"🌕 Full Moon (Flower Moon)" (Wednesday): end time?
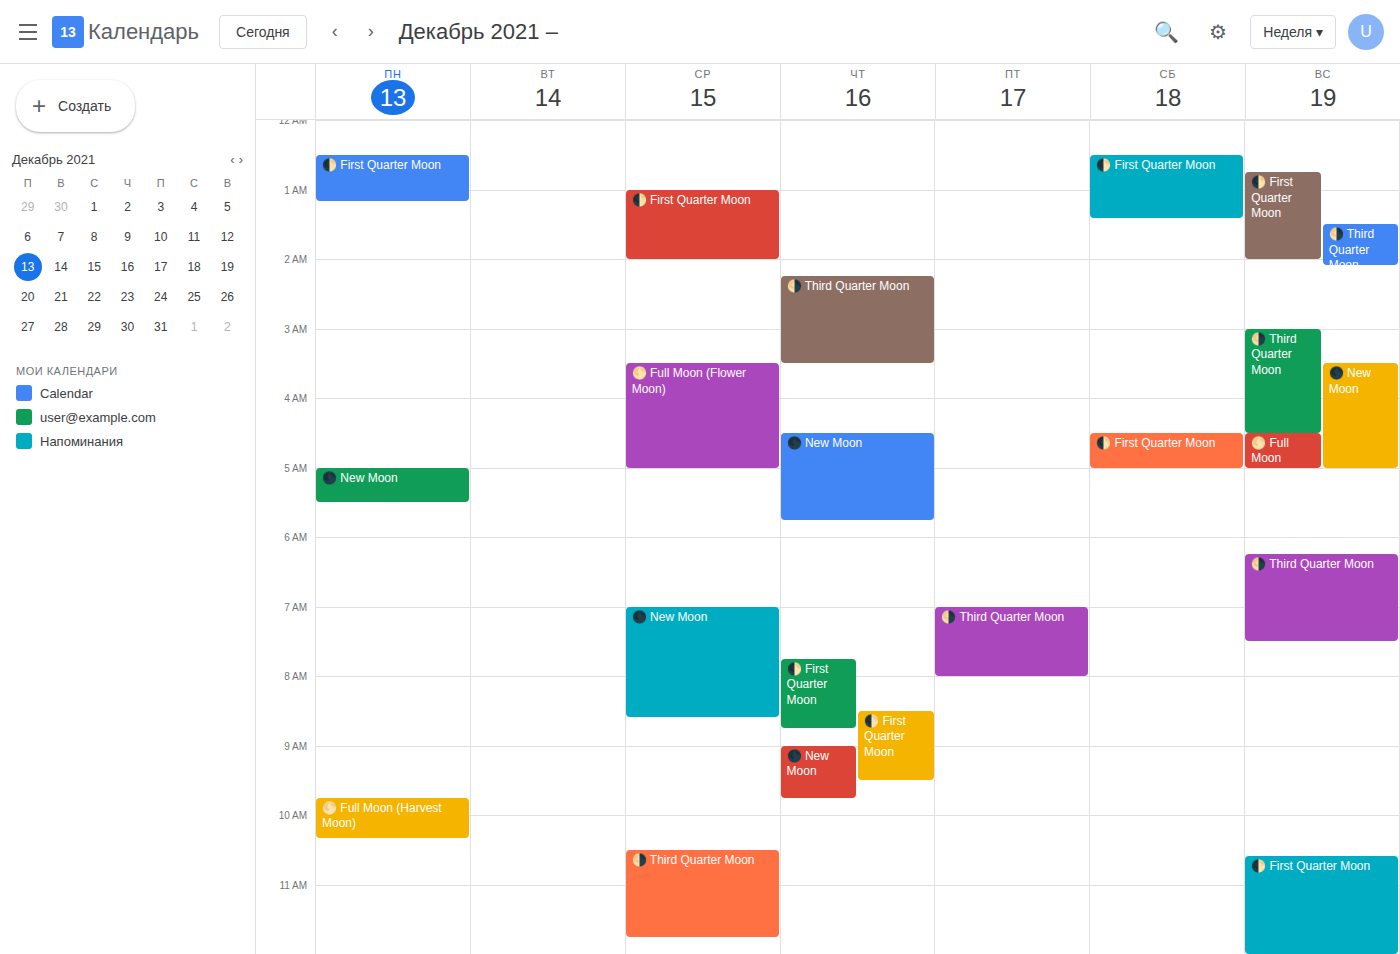
5:00 AM